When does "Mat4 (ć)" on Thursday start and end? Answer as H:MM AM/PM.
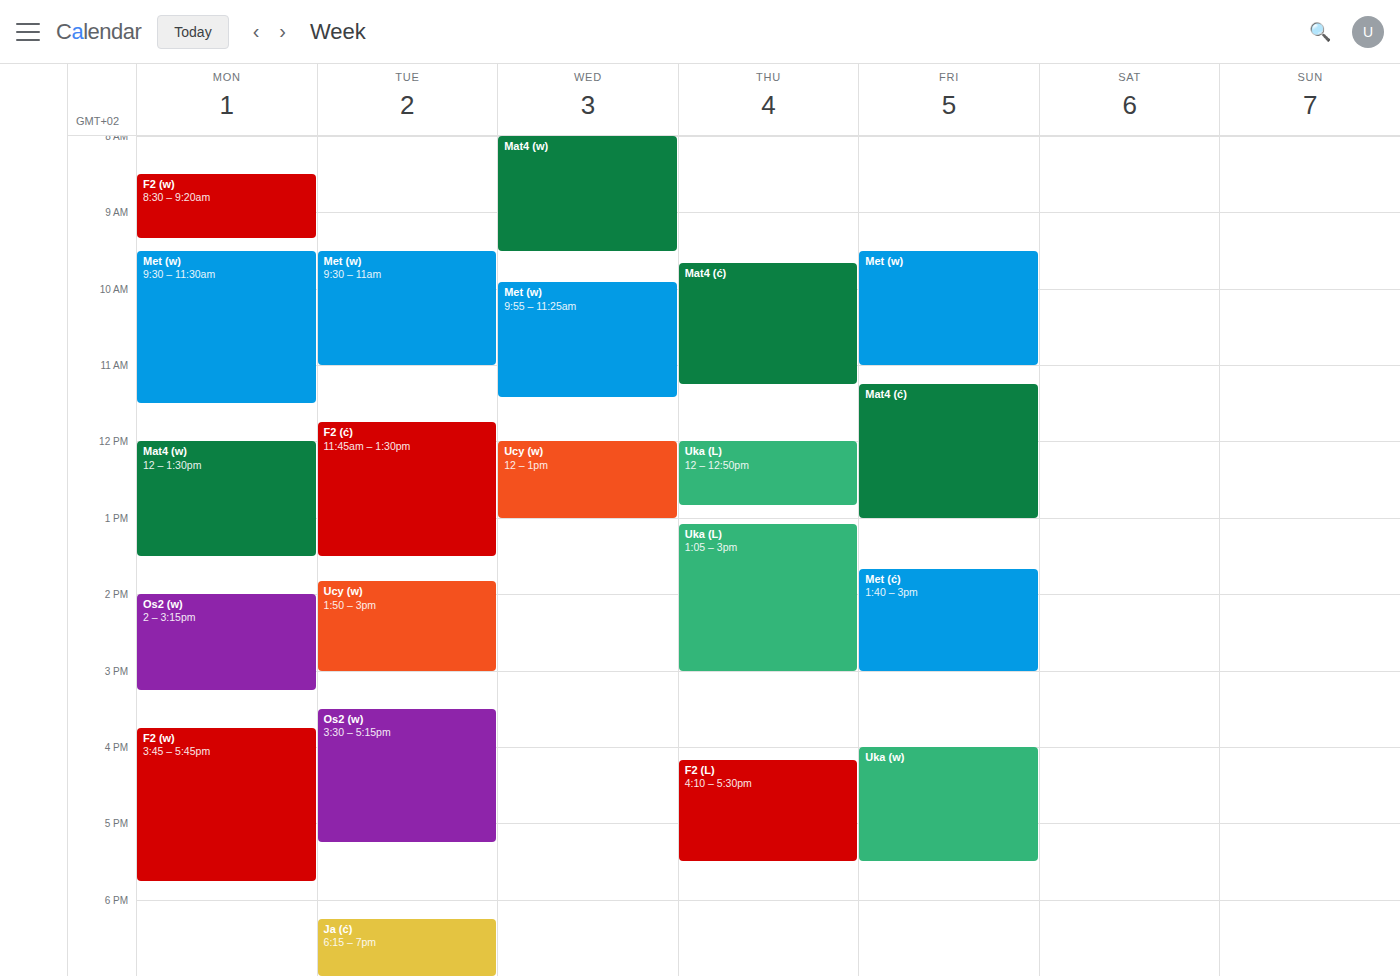
9:40 AM to 11:15 AM